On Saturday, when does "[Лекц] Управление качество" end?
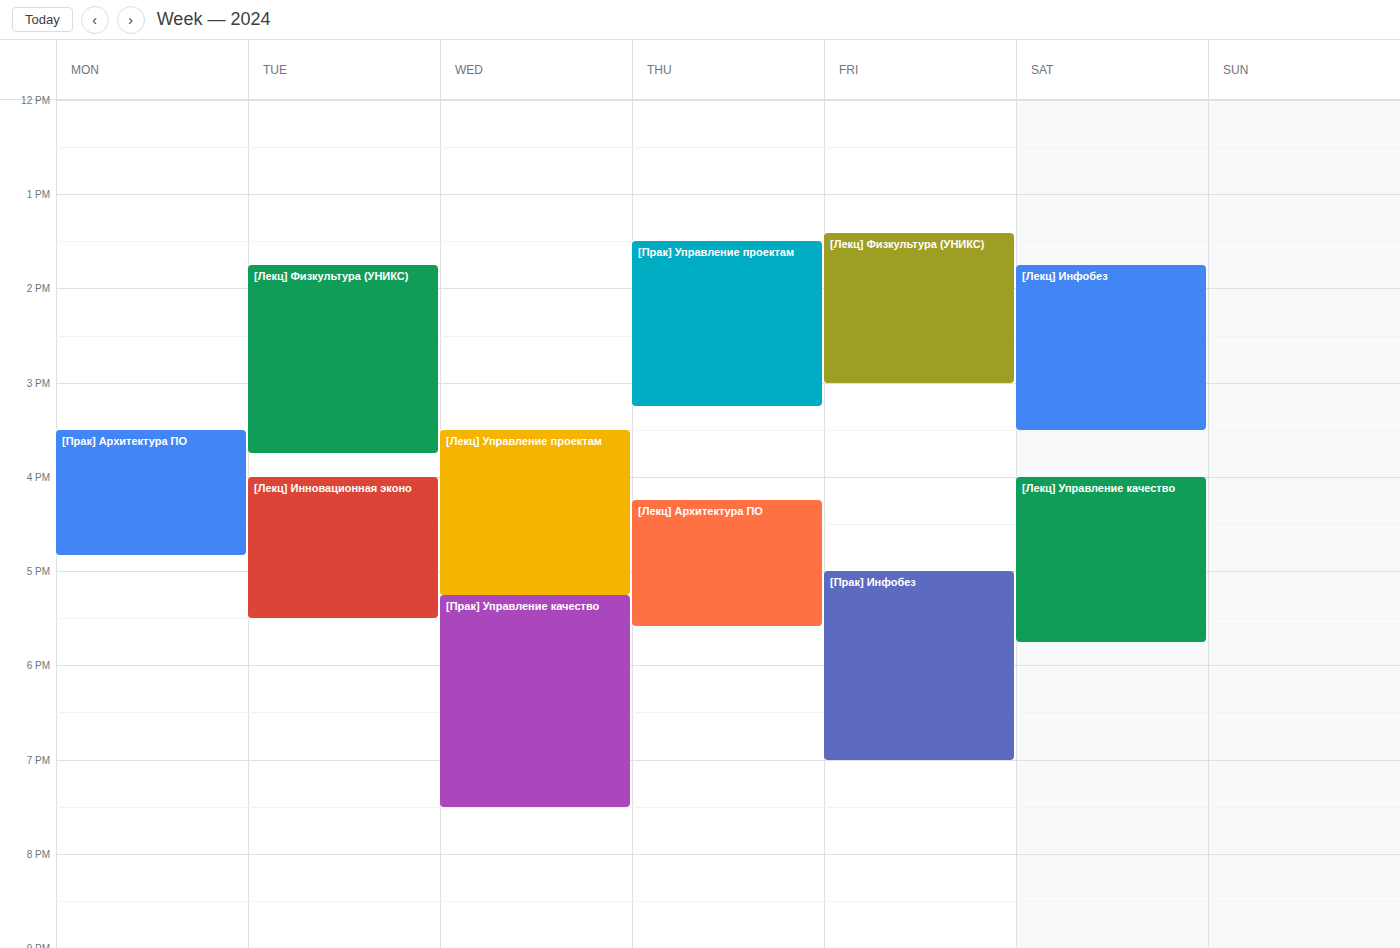
5:45 PM